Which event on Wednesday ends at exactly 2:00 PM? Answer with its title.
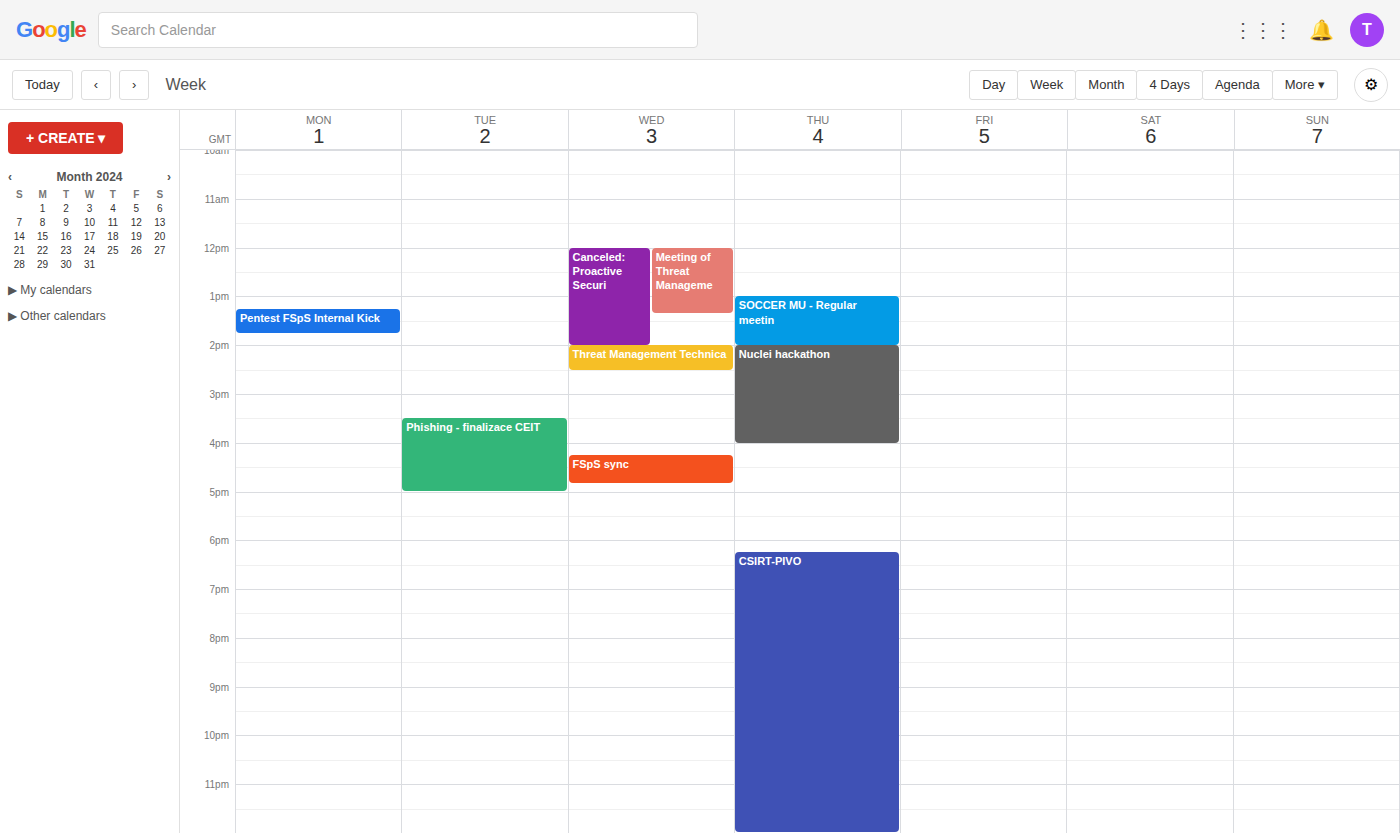
"Canceled: Proactive Securi"